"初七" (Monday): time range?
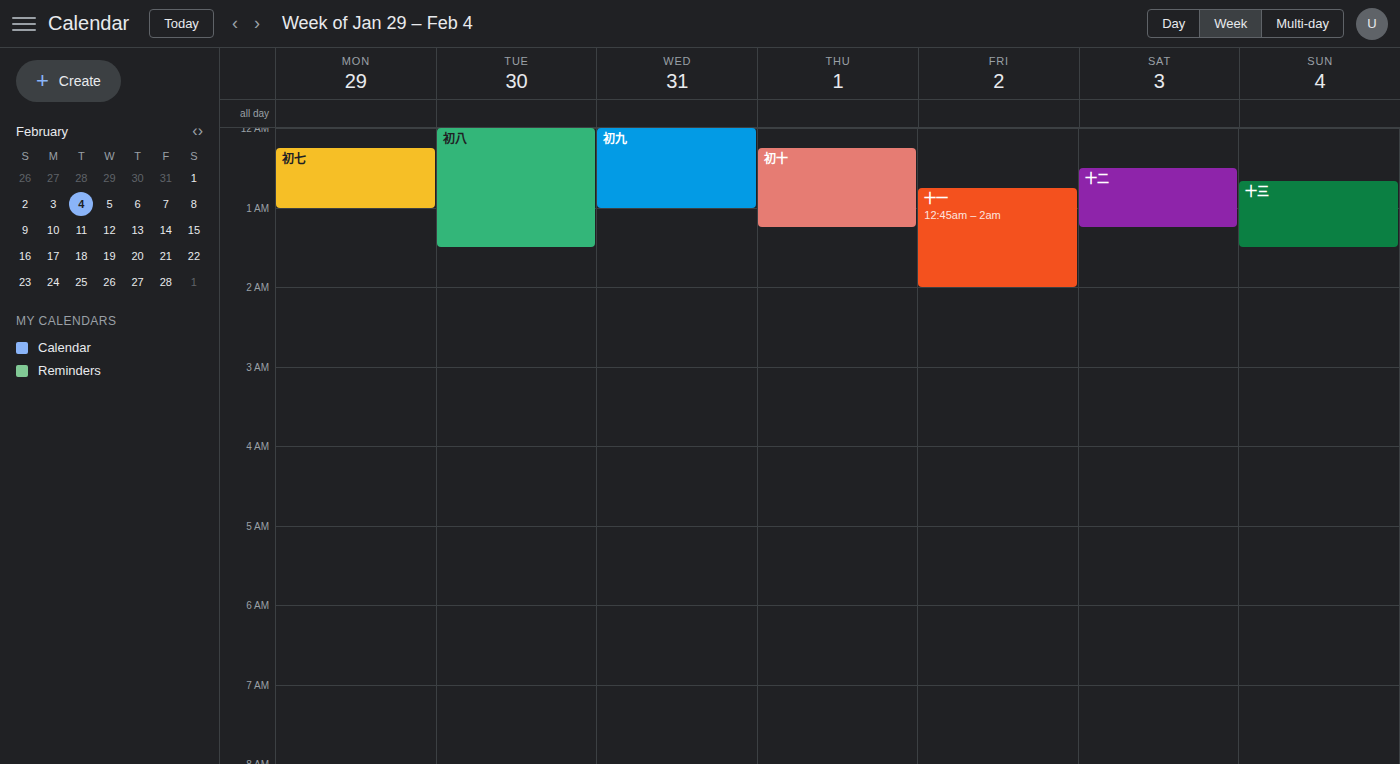
00:15 to 01:00